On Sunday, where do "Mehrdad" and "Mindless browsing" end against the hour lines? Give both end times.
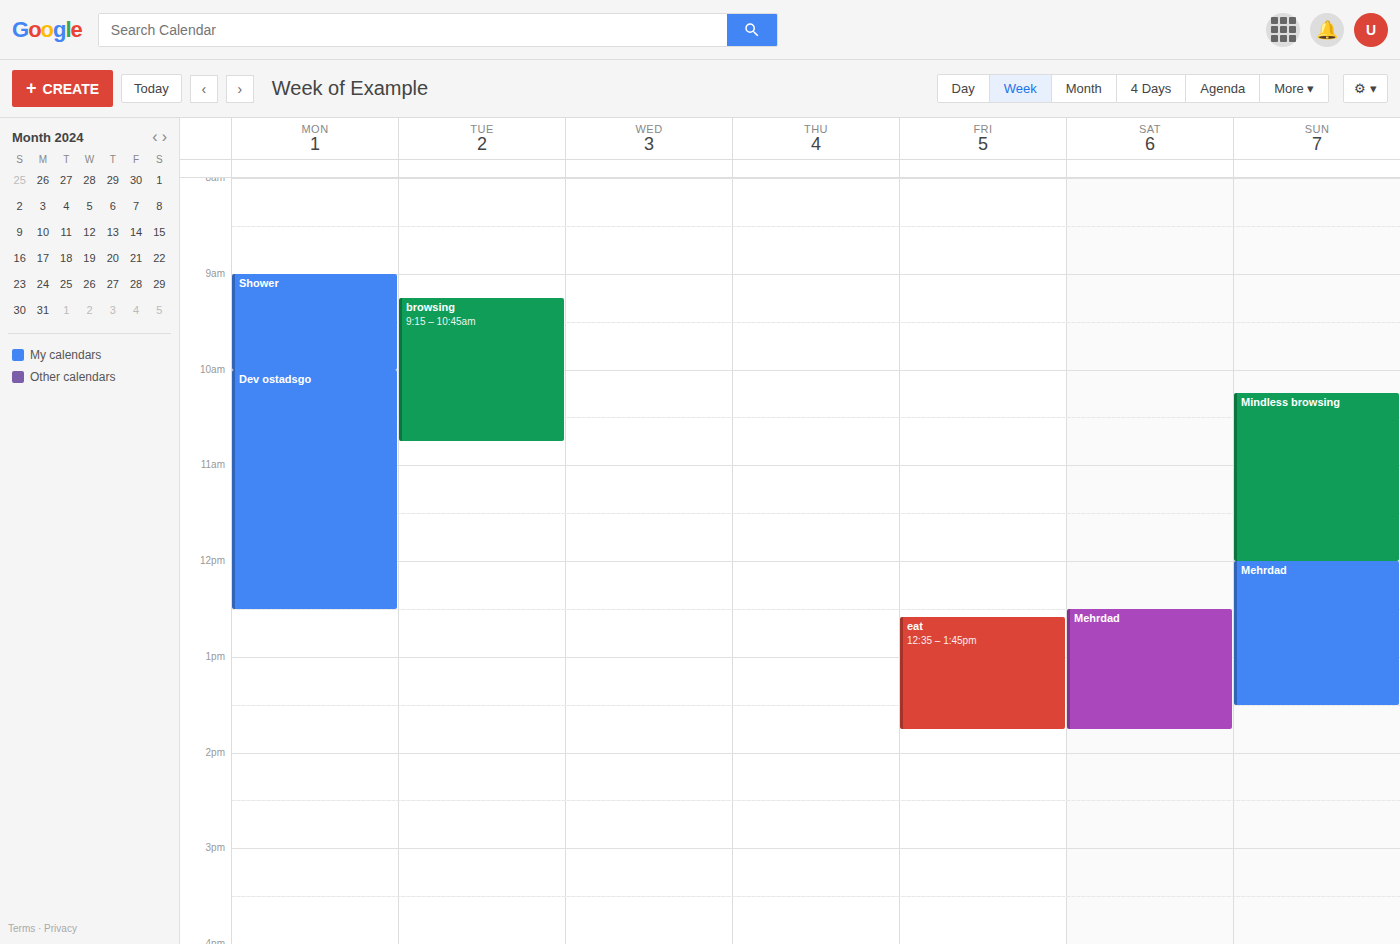
"Mehrdad": 1:30 PM, halfway between the 1 PM and 2 PM lines. "Mindless browsing": 12:00 PM, exactly on the 12 PM line.